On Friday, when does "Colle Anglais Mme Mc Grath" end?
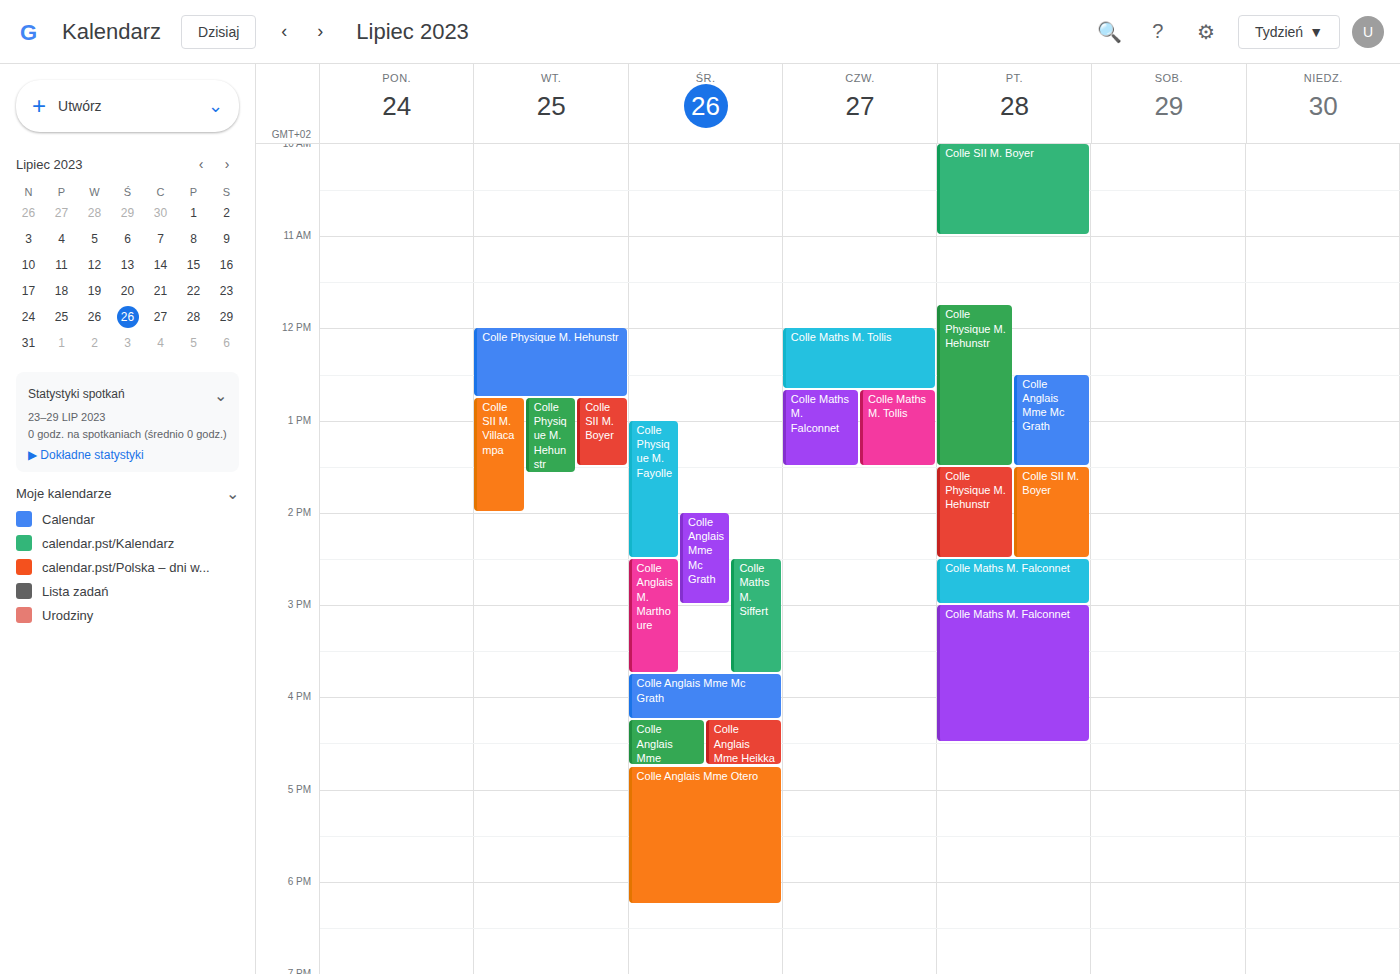
1:30 PM